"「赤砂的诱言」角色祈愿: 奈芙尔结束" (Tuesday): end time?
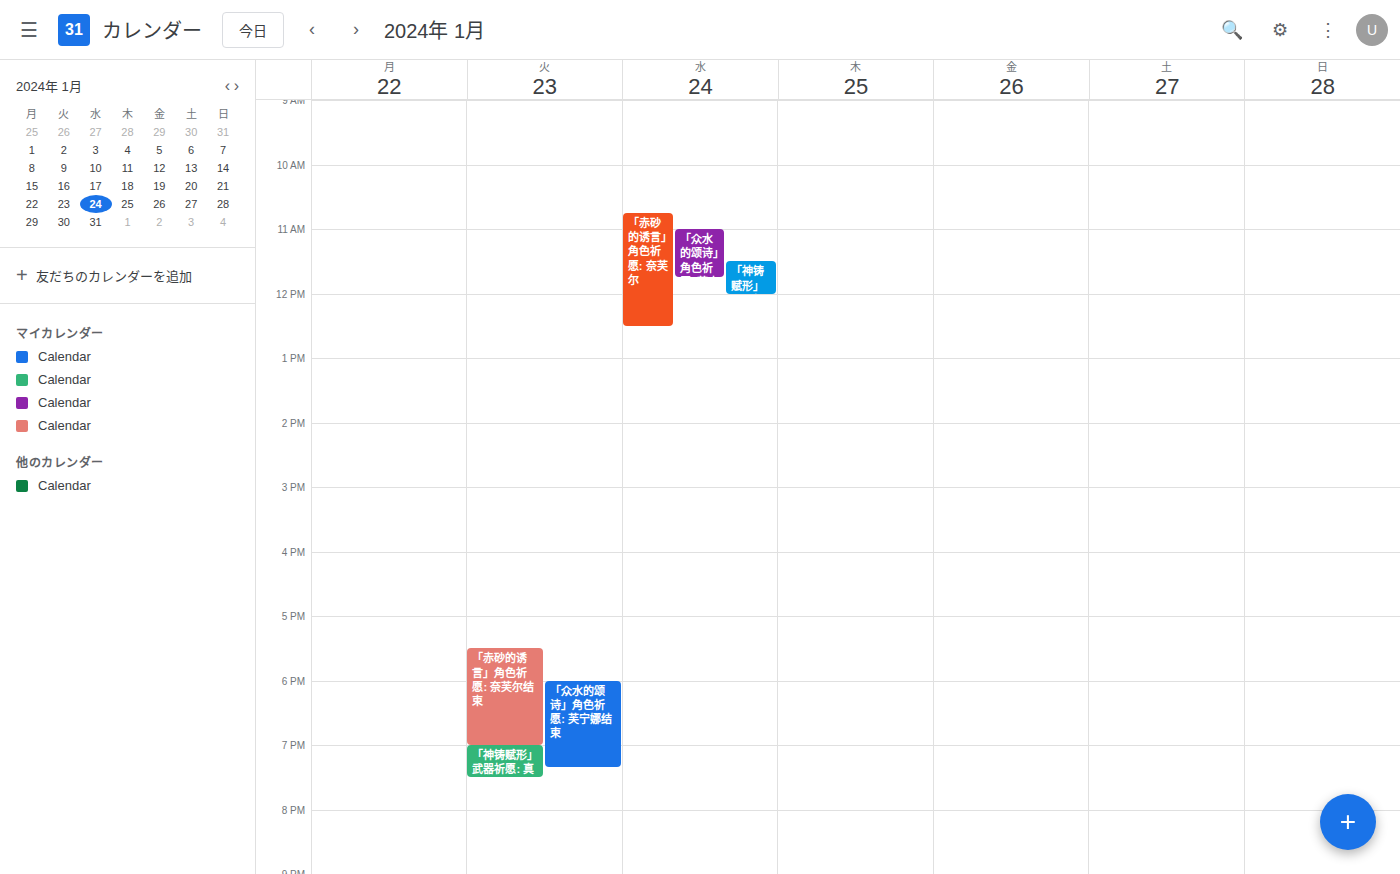
7:00 PM